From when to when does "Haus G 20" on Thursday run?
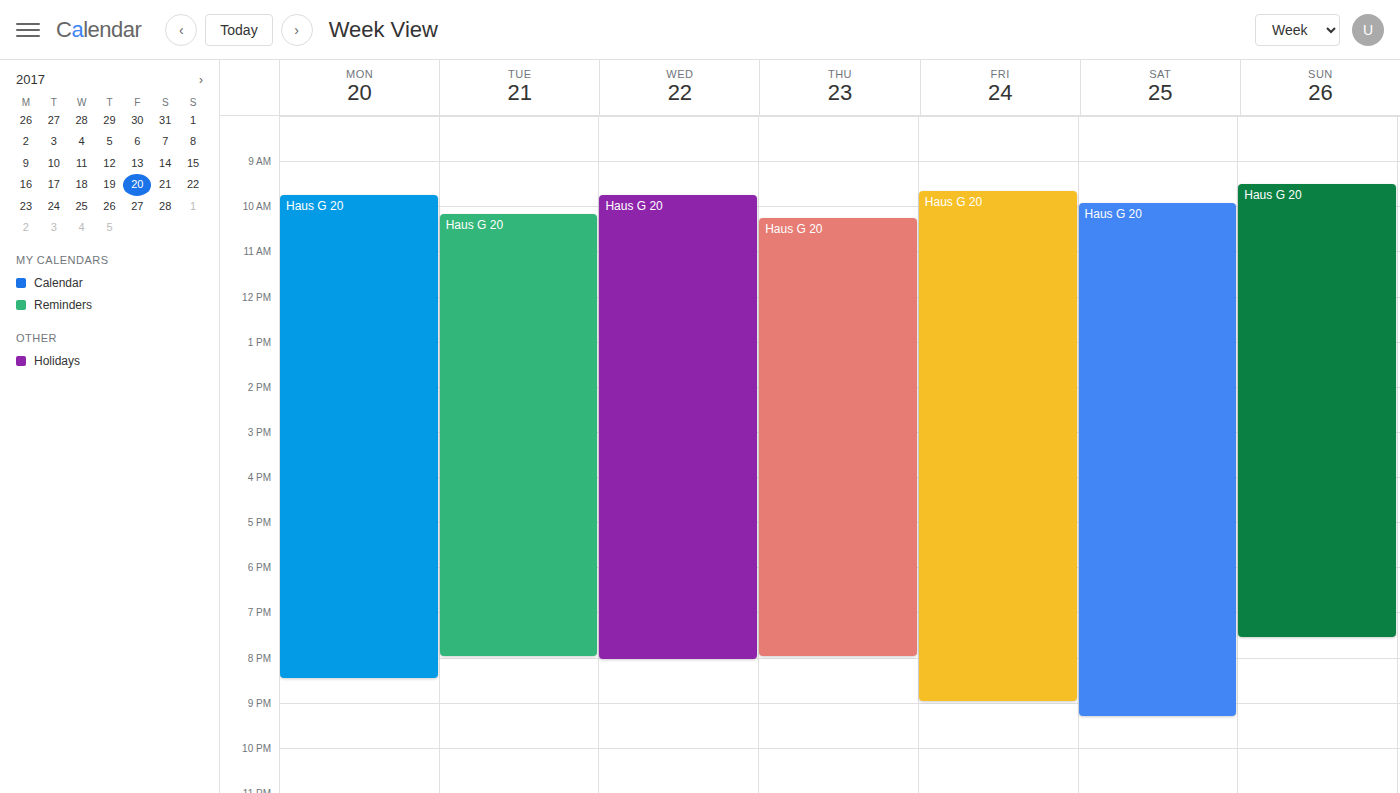
10:15 AM to 8:00 PM